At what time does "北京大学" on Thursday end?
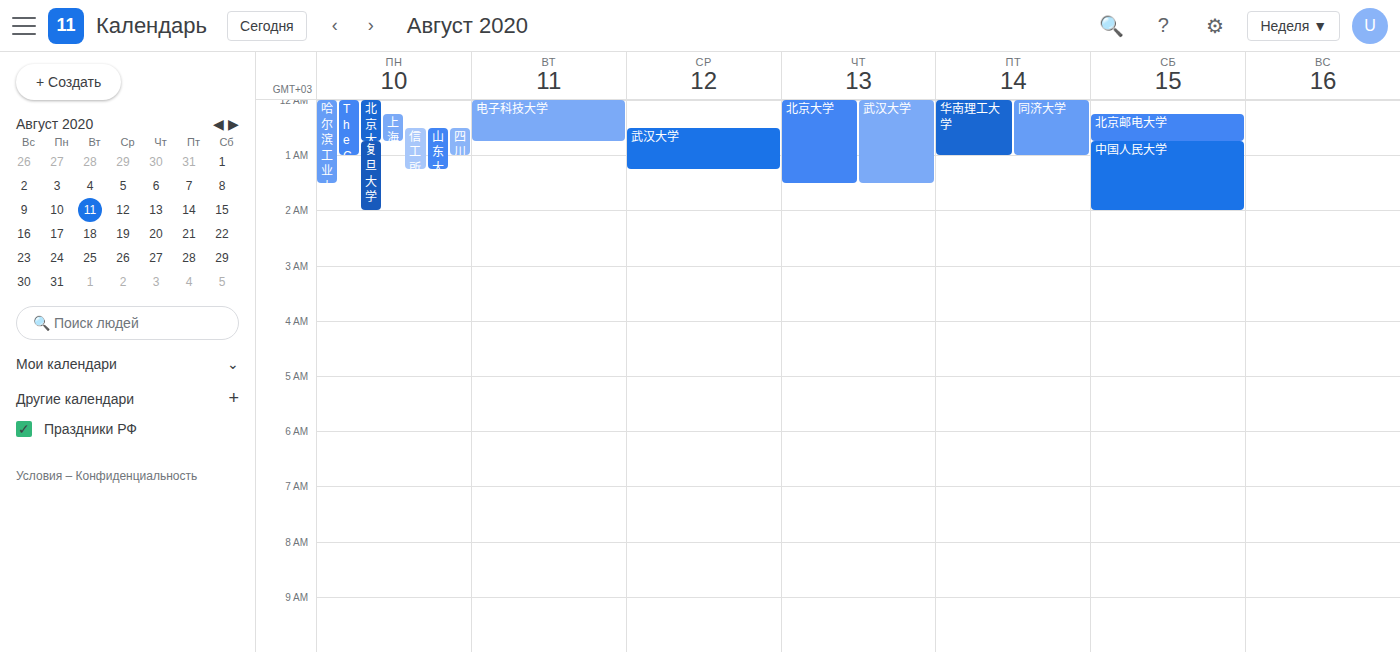
01:30